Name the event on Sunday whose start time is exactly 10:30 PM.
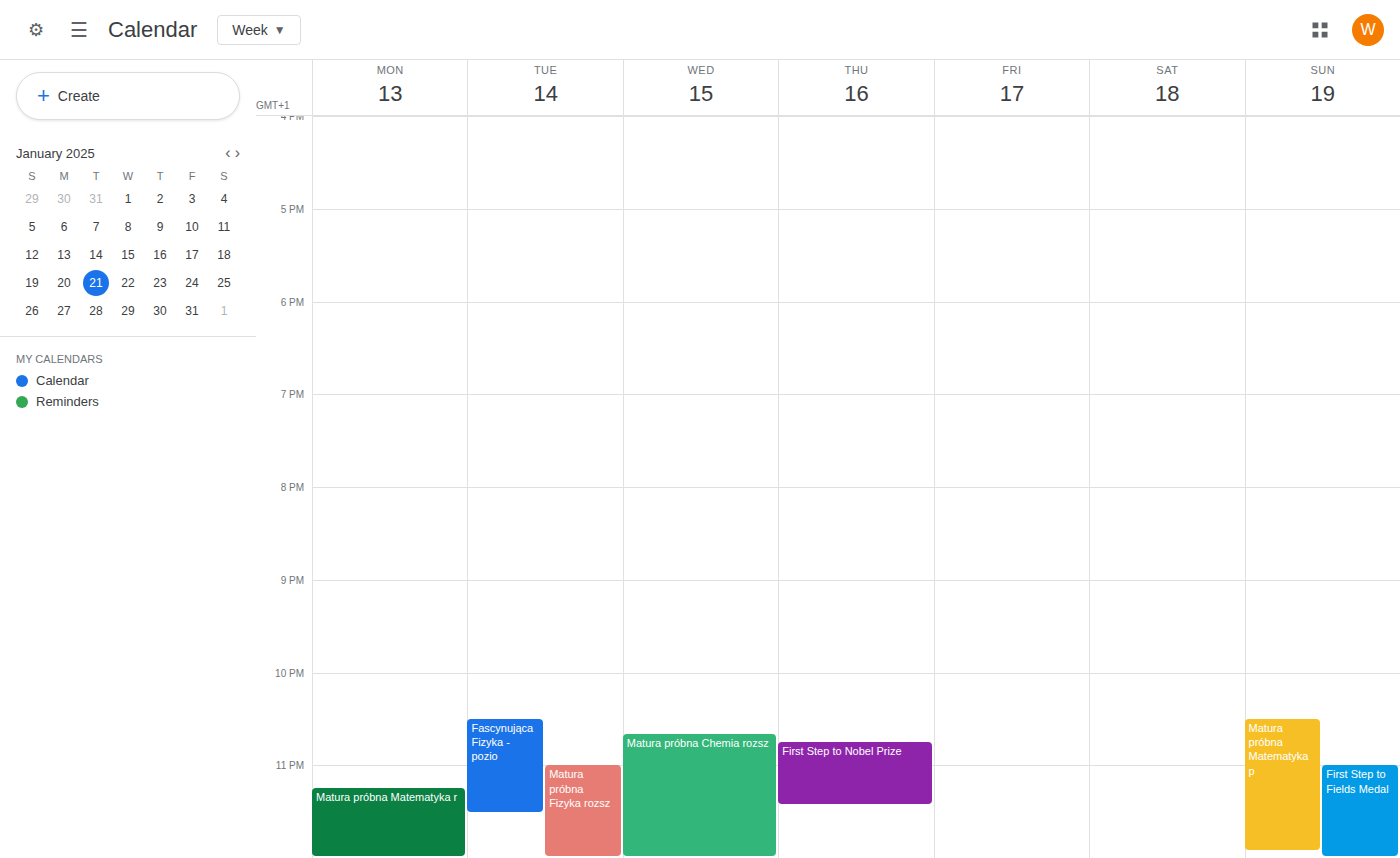
"Matura próbna Matematyka p"